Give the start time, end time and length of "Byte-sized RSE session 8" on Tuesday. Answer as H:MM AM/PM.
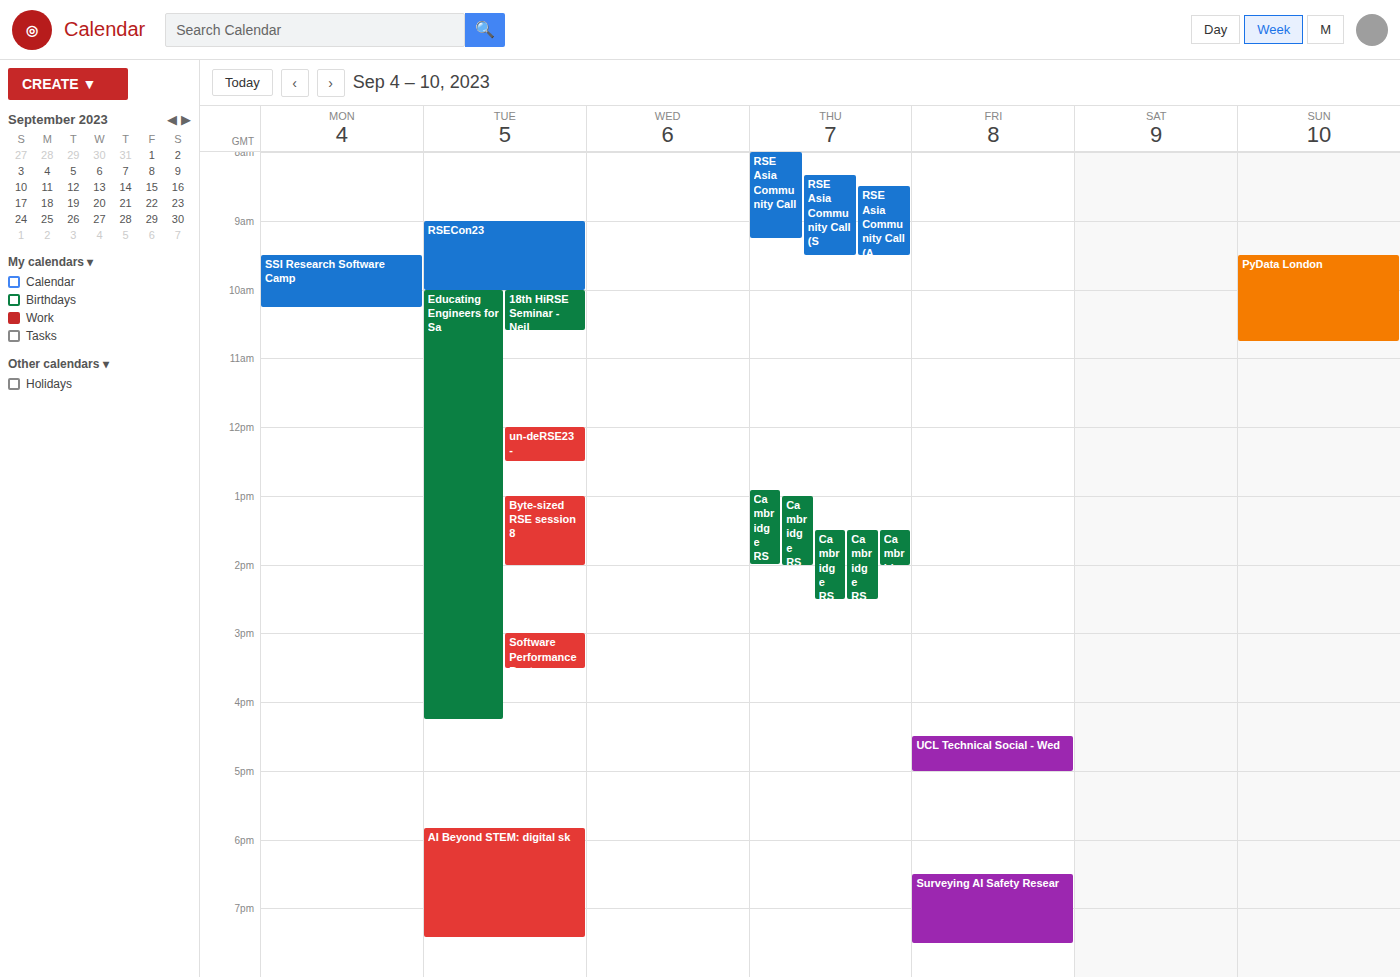
1:00 PM to 2:00 PM, 1 hour